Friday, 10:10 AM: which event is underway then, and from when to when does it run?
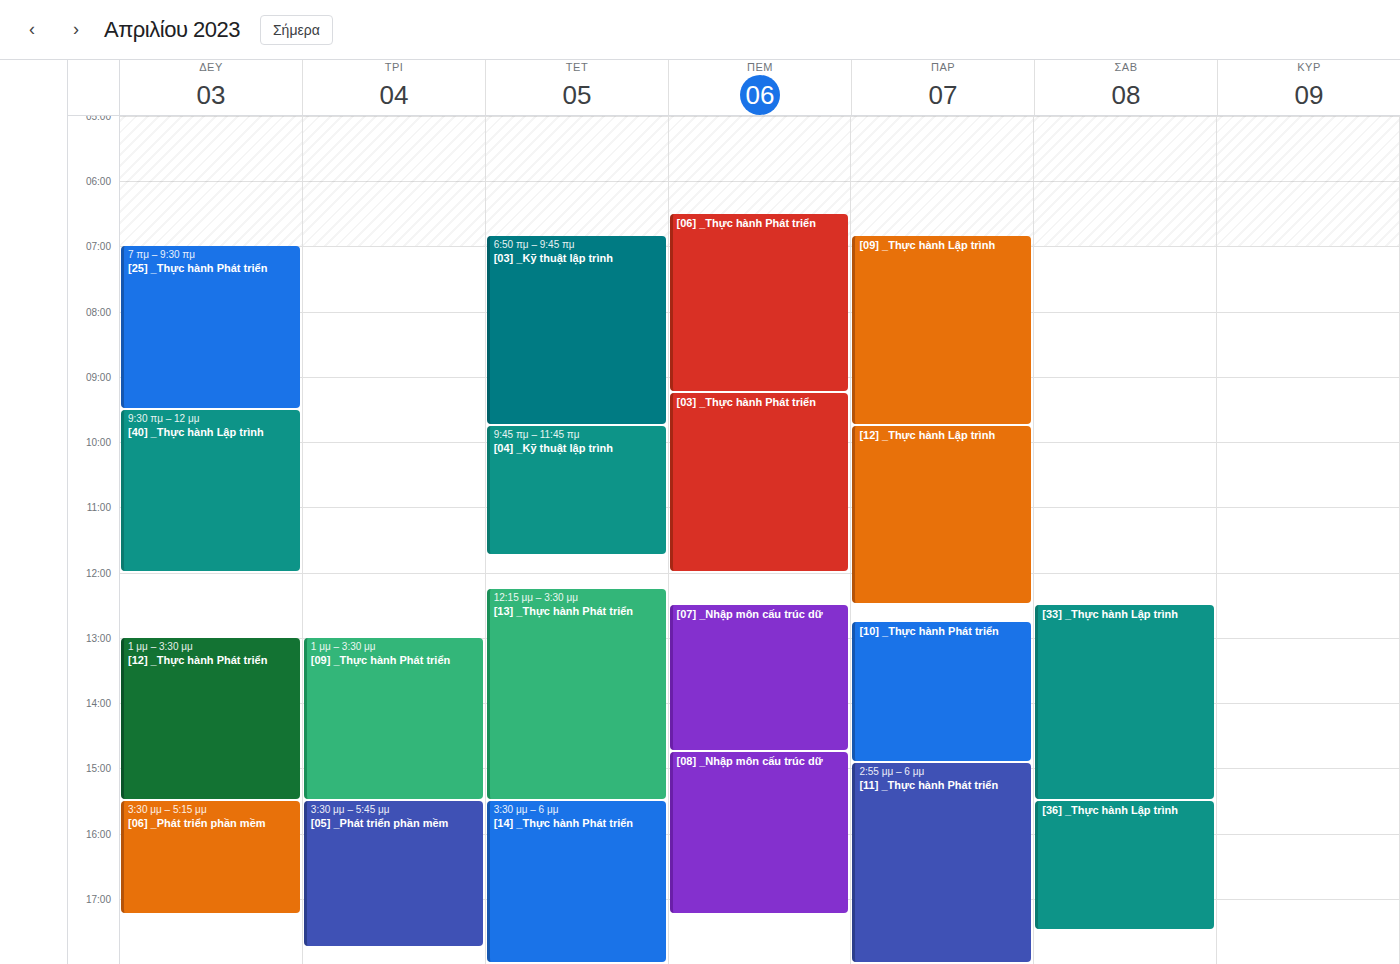
"[12] _Thực hành Lập trình", 9:45 AM to 12:30 PM